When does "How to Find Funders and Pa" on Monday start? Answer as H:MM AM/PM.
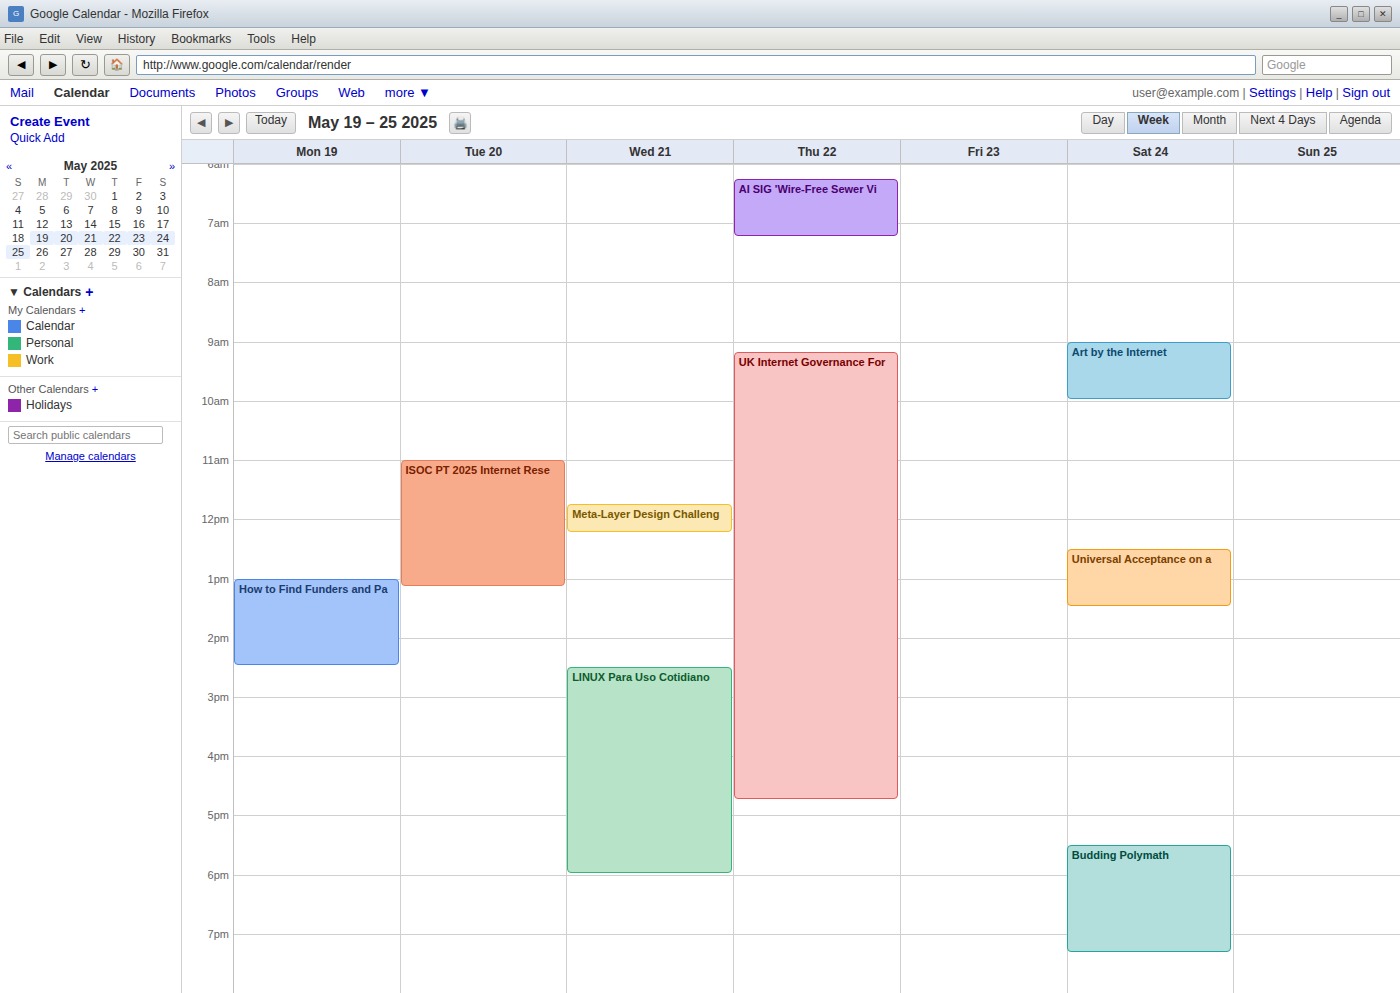
1:00 PM